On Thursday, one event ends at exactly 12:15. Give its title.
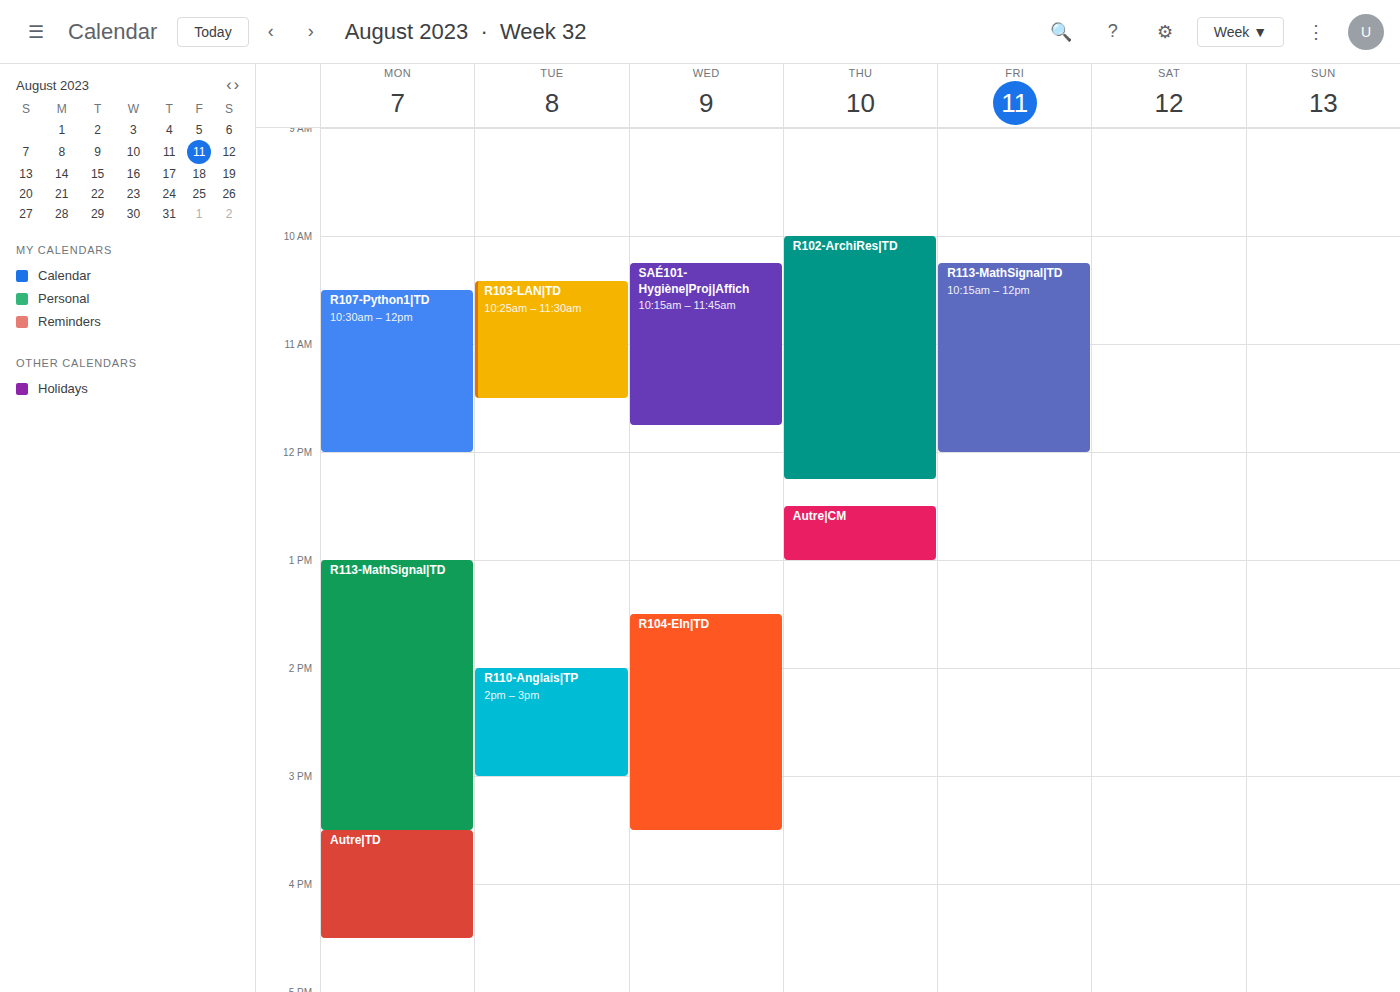
"R102-ArchiRes|TD"